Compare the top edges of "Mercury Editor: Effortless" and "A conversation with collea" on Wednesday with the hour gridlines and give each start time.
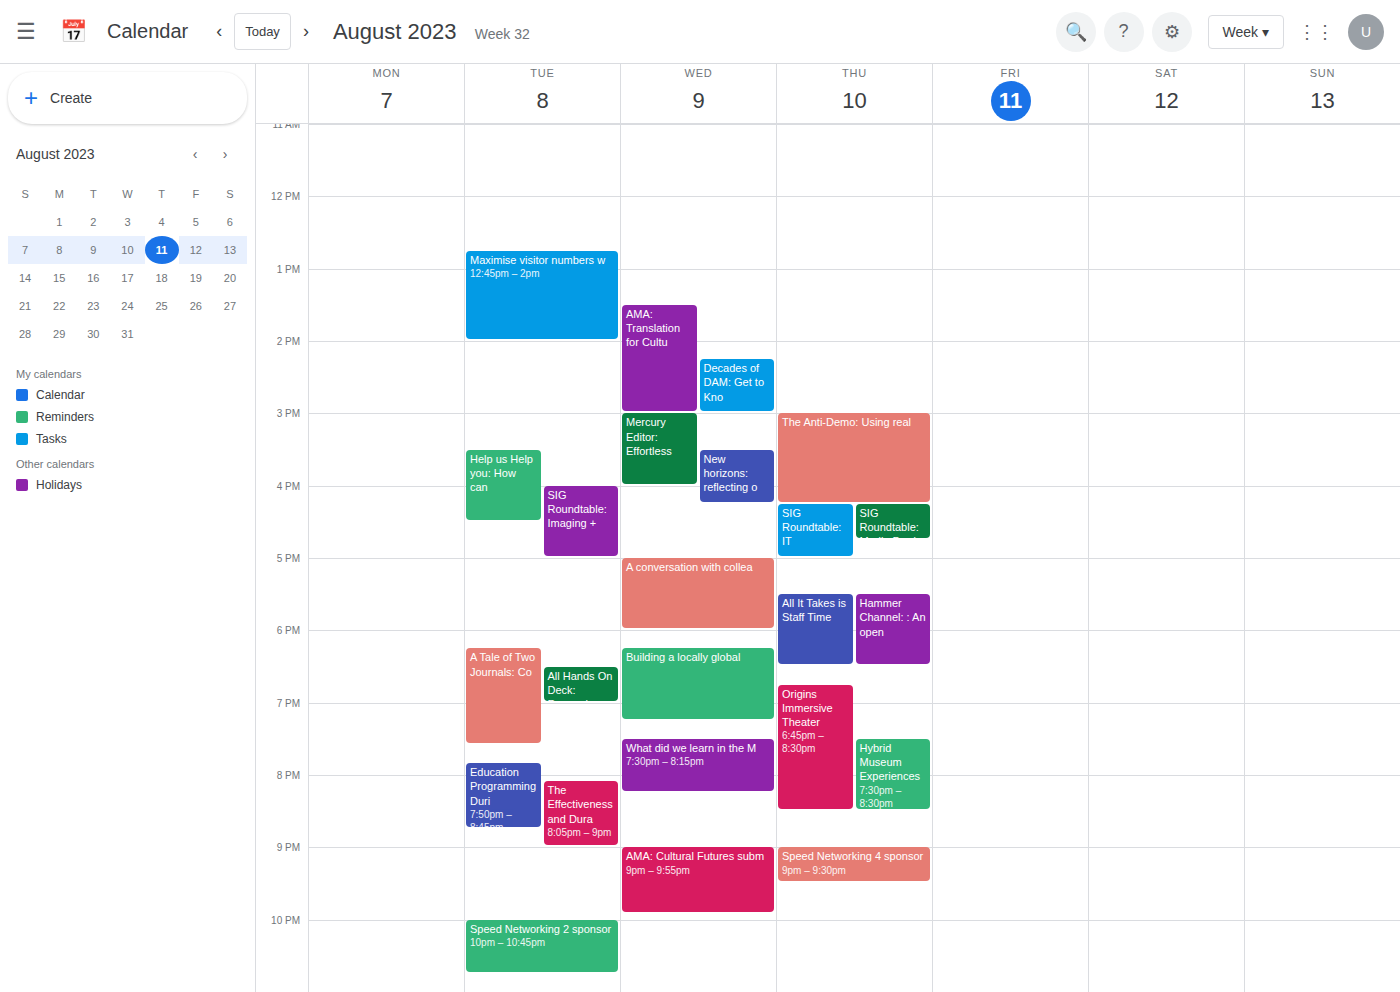
"Mercury Editor: Effortless": 3:00 PM, exactly on the 3 PM line. "A conversation with collea": 5:00 PM, exactly on the 5 PM line.